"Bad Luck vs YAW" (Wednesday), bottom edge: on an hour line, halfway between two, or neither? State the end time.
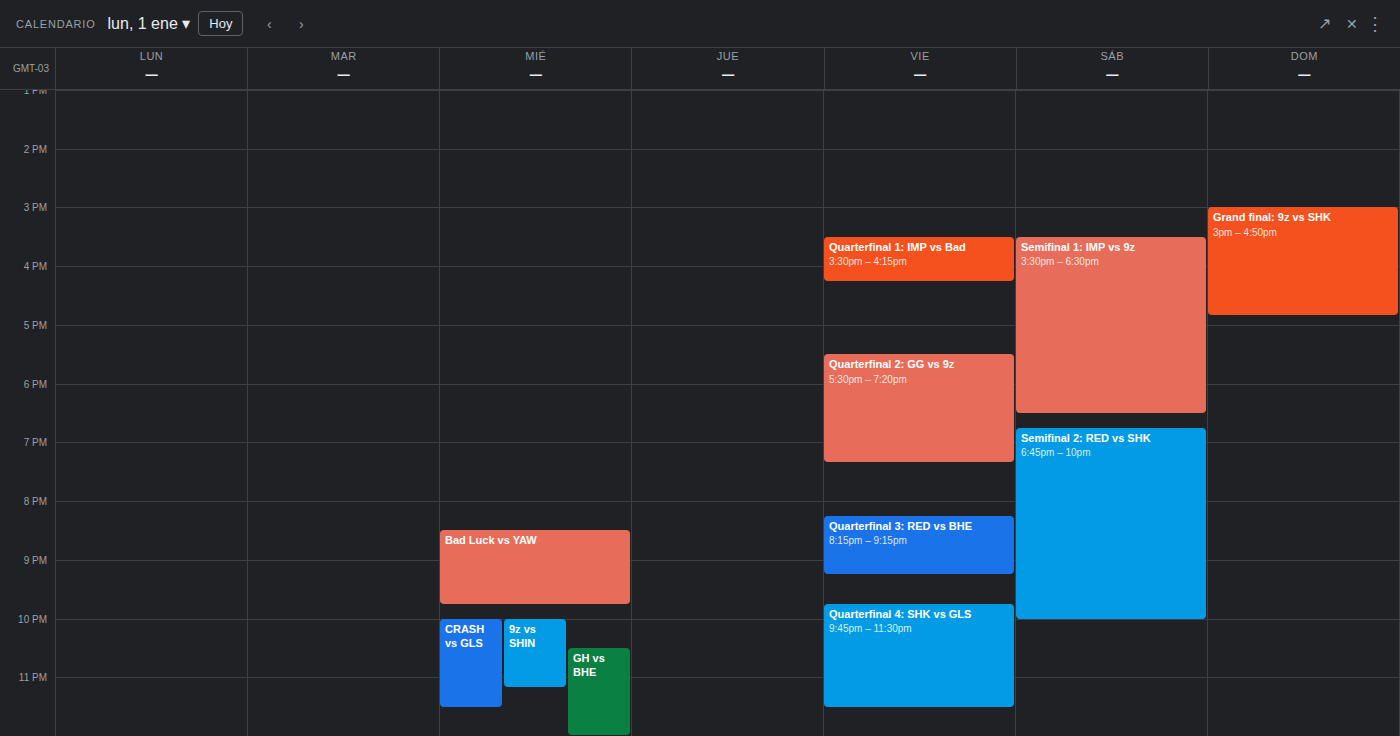
9:45 PM -- neither: three quarters of the way from the 9 PM line to the 10 PM line.